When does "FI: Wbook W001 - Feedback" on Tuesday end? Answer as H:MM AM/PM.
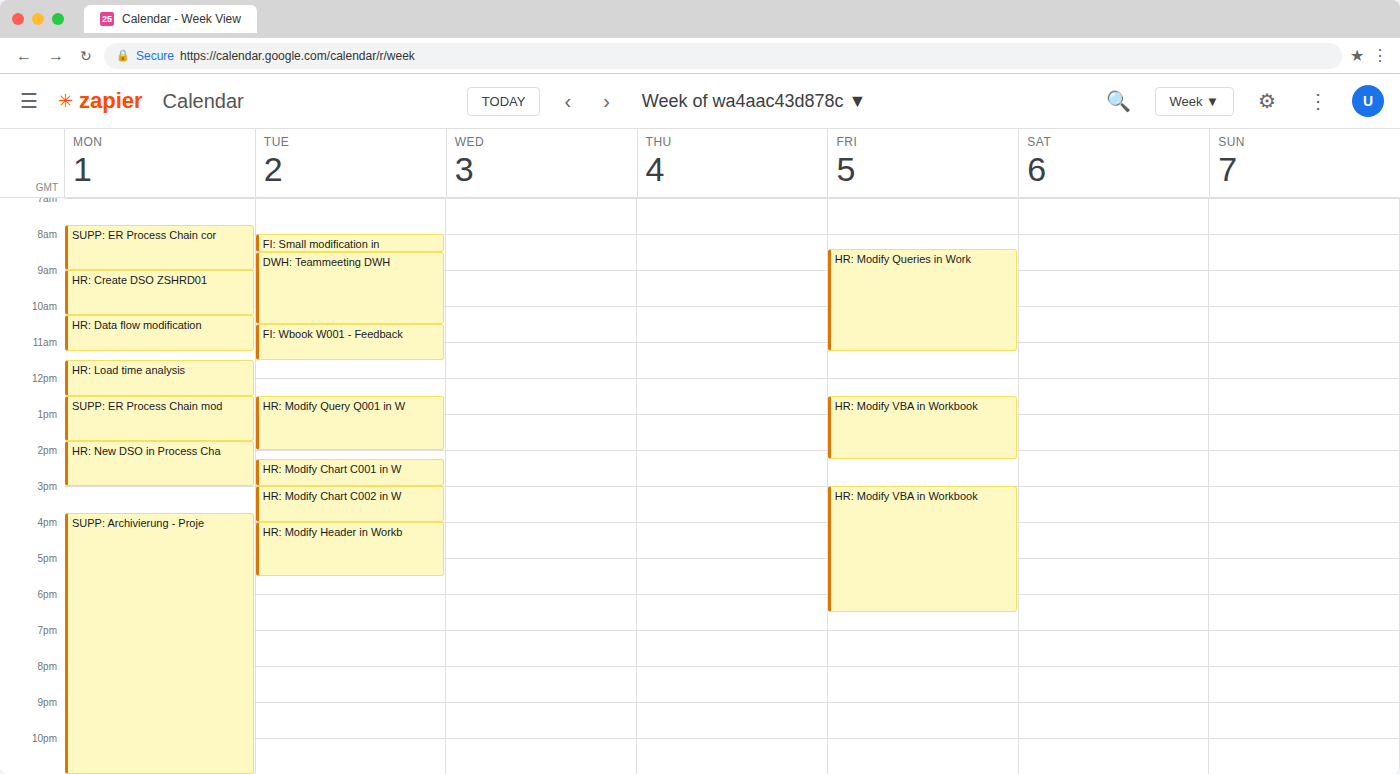
11:30 AM